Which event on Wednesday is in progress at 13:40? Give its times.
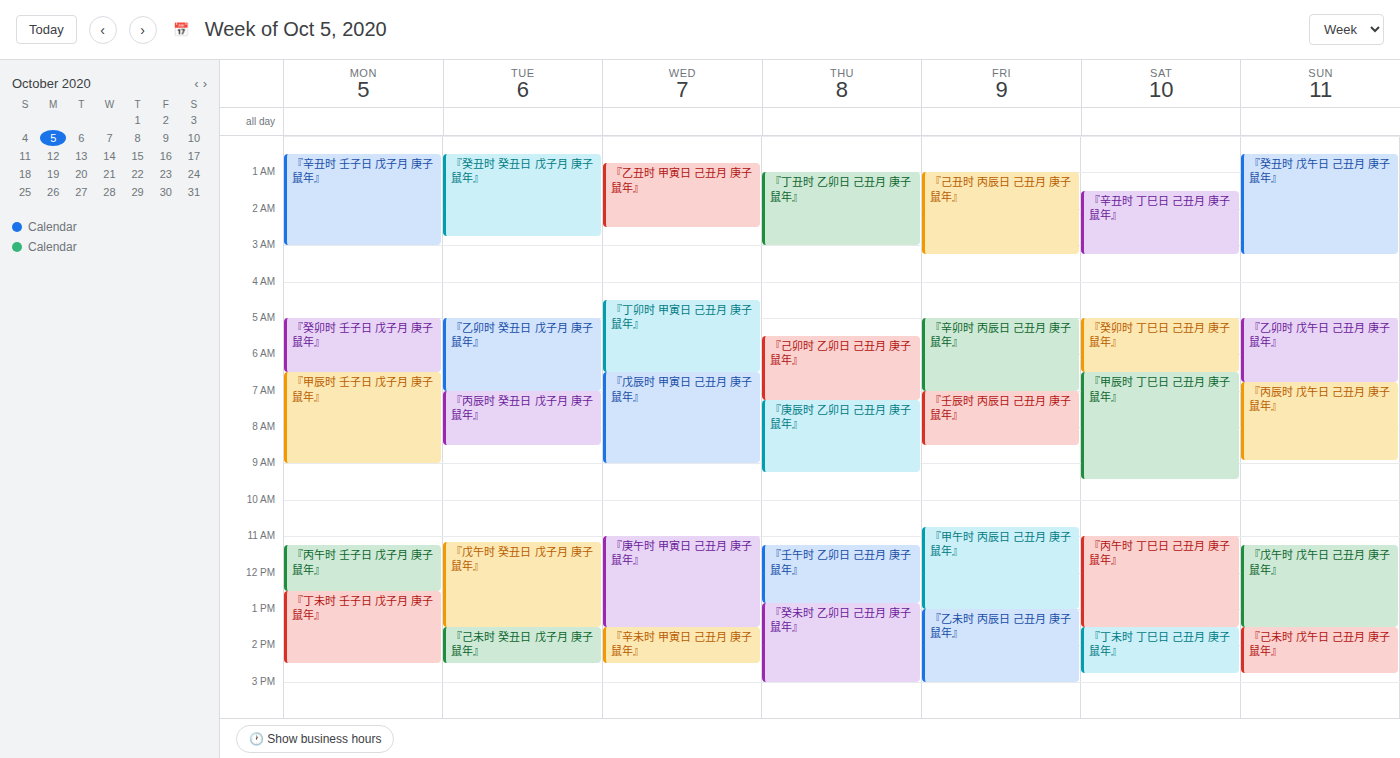
"『辛未时 甲寅日 己丑月 庚子鼠年』", 13:30 to 14:30